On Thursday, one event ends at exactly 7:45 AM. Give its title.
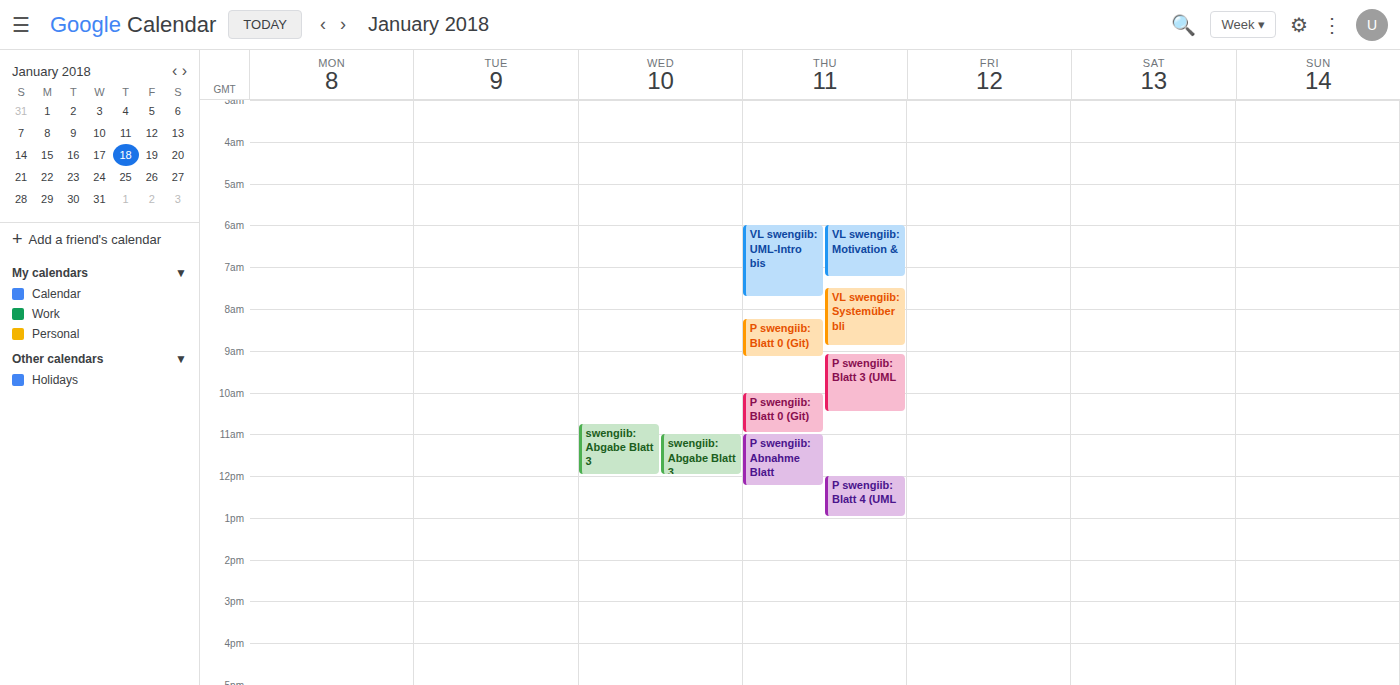
"VL swengiib: UML-Intro bis"